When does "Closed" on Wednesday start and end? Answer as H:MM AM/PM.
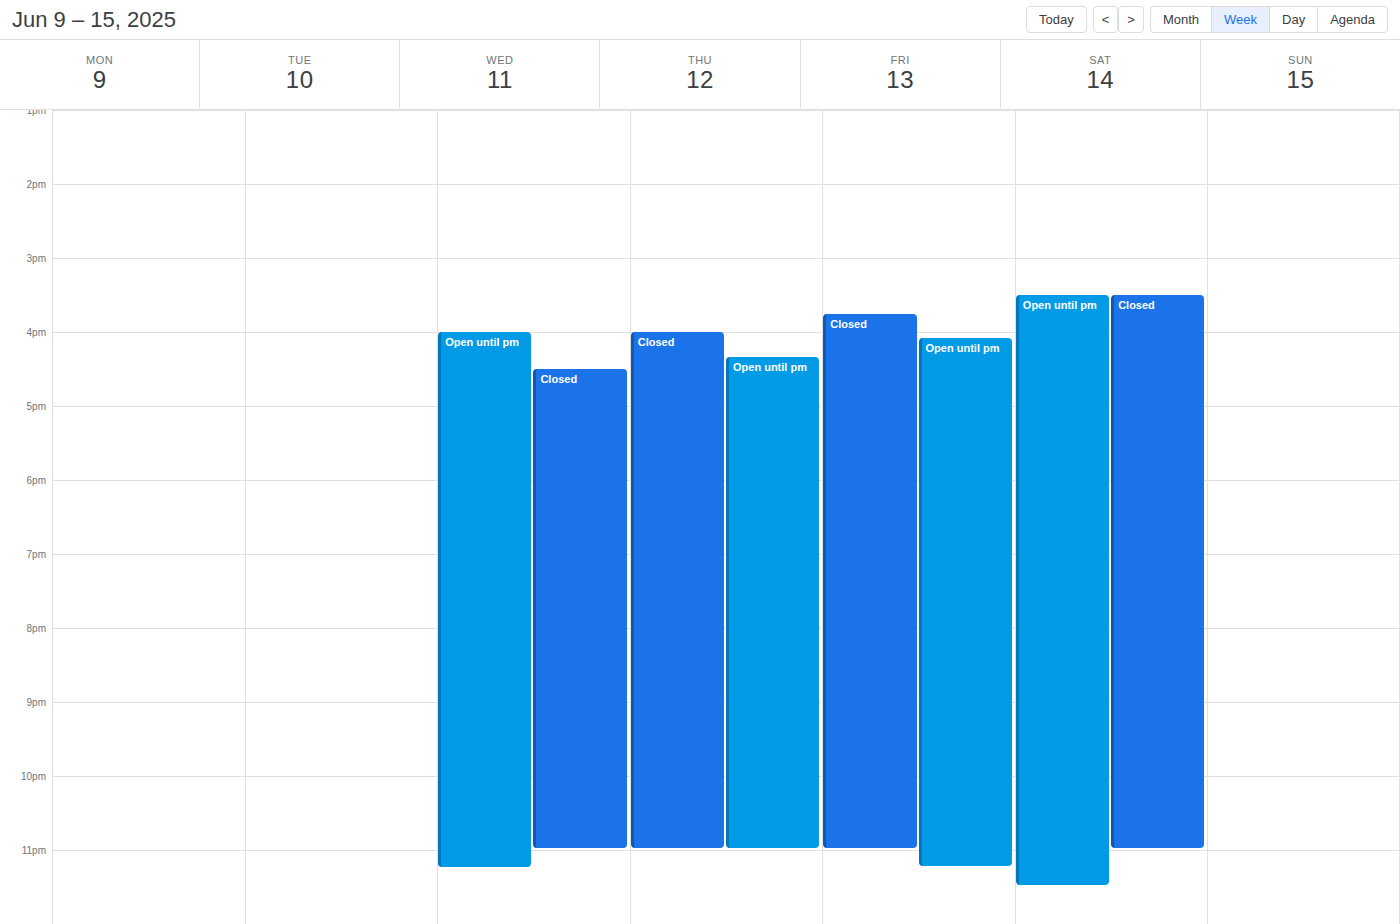
4:30 PM to 11:00 PM